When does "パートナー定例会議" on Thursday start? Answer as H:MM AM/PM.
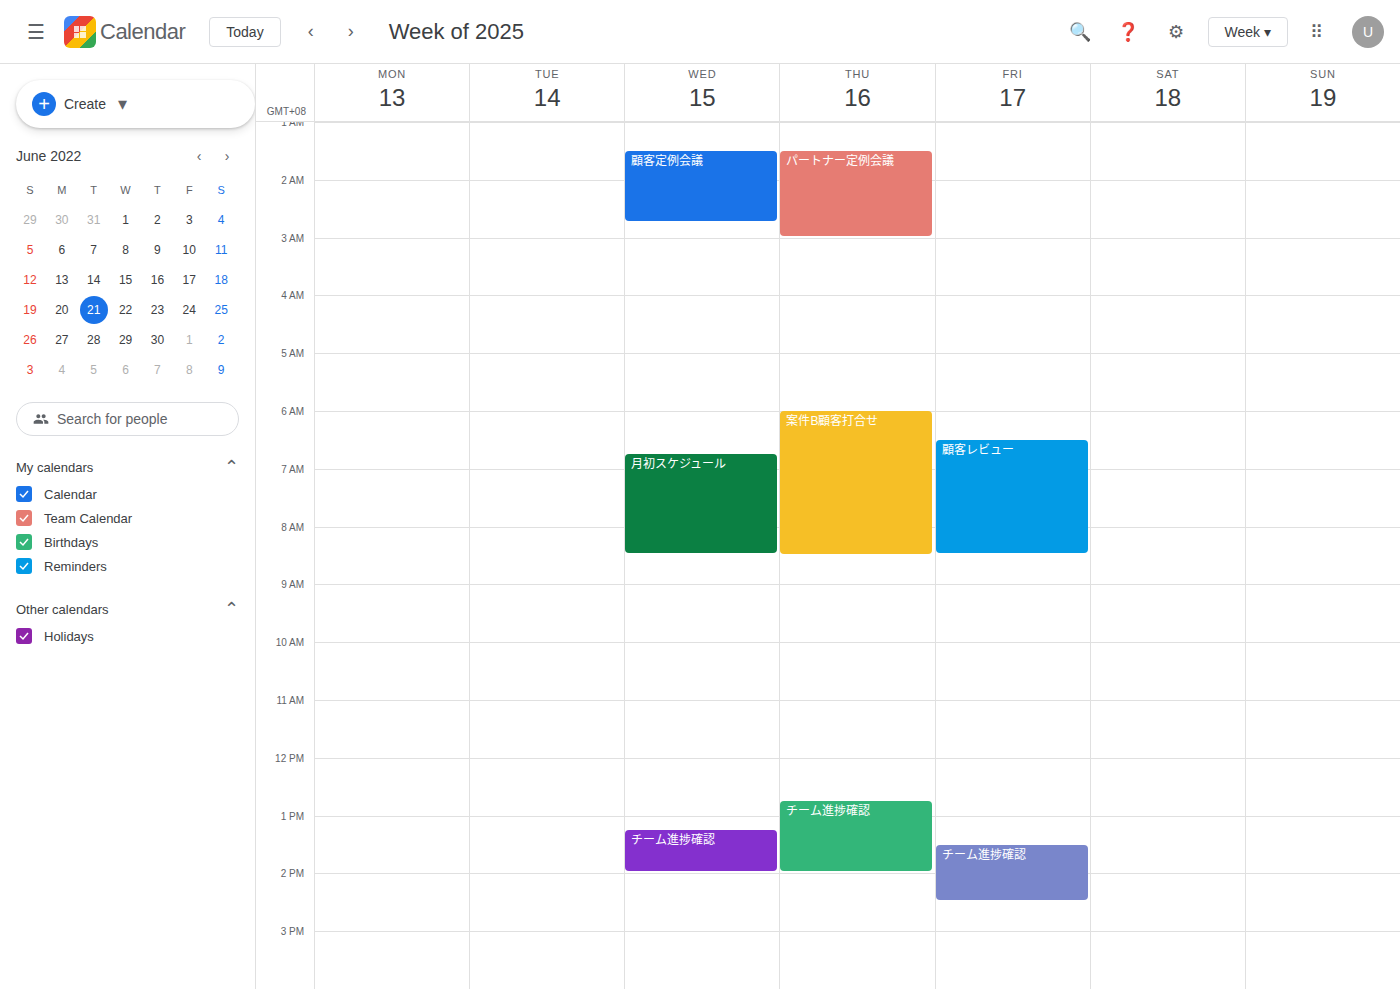
1:30 AM